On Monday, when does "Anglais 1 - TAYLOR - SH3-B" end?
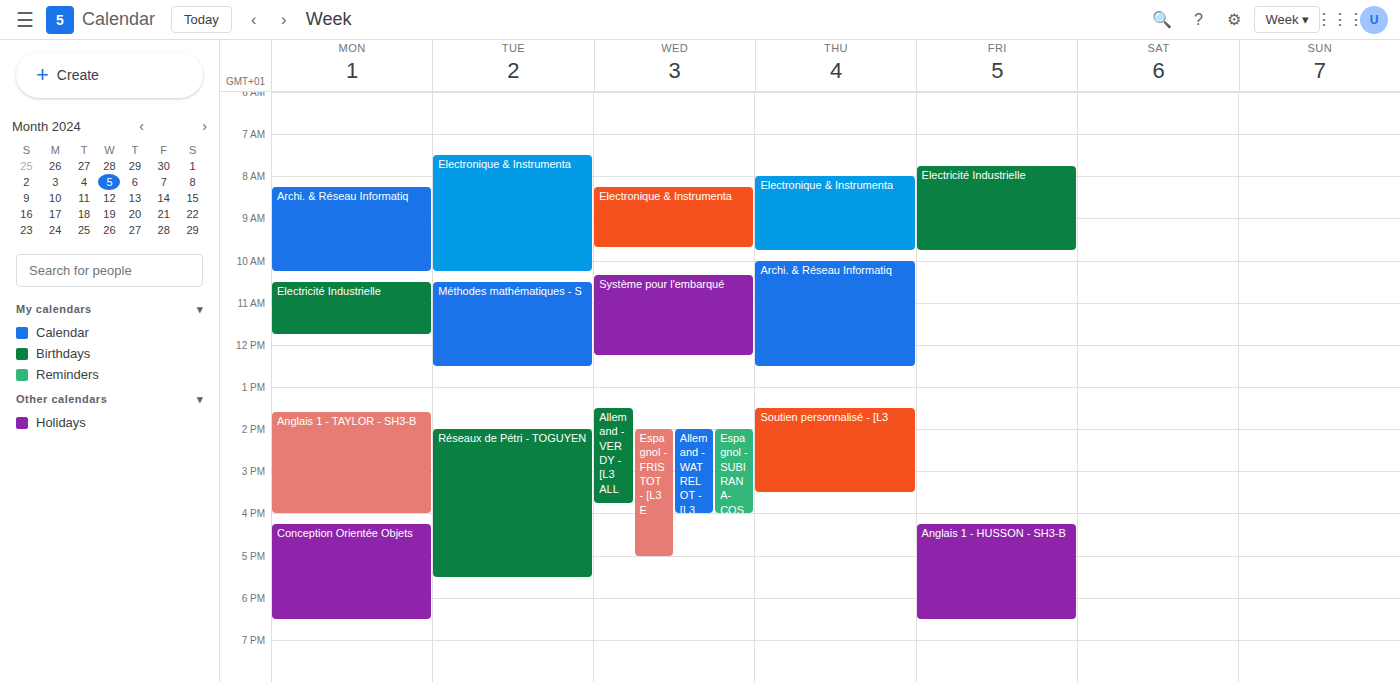
4:00 PM